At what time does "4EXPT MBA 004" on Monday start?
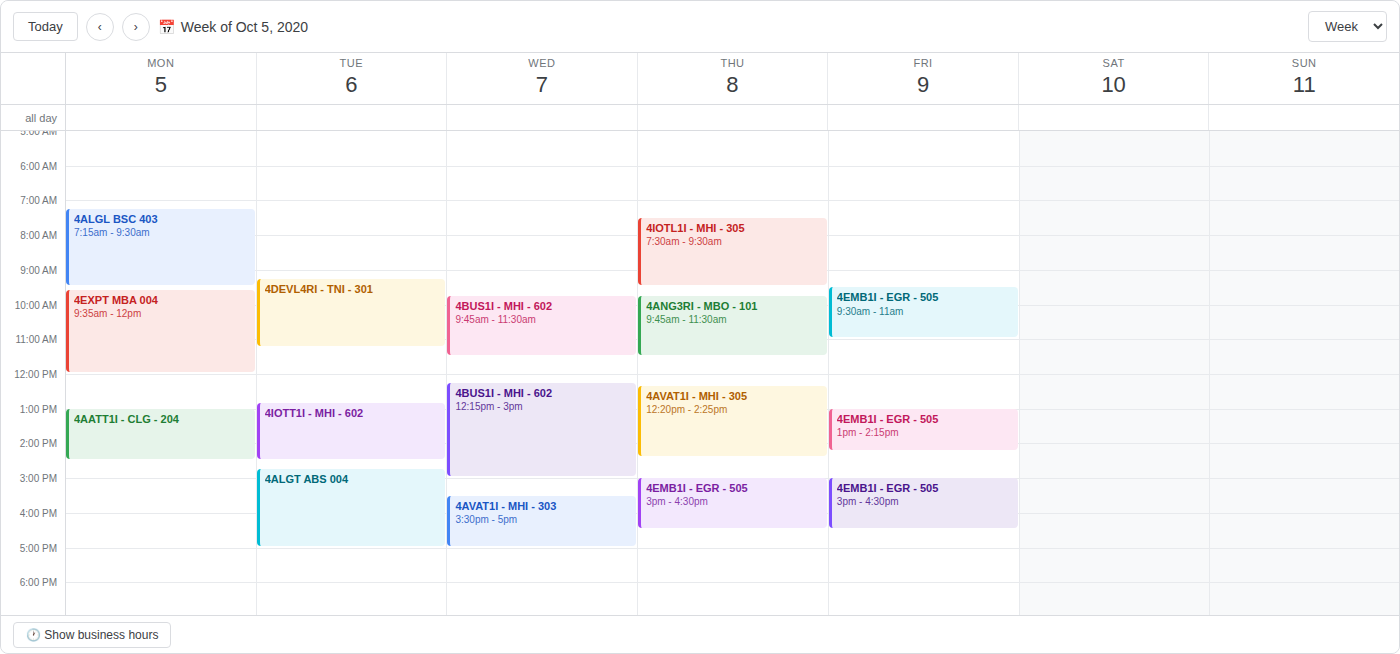
9:35 AM